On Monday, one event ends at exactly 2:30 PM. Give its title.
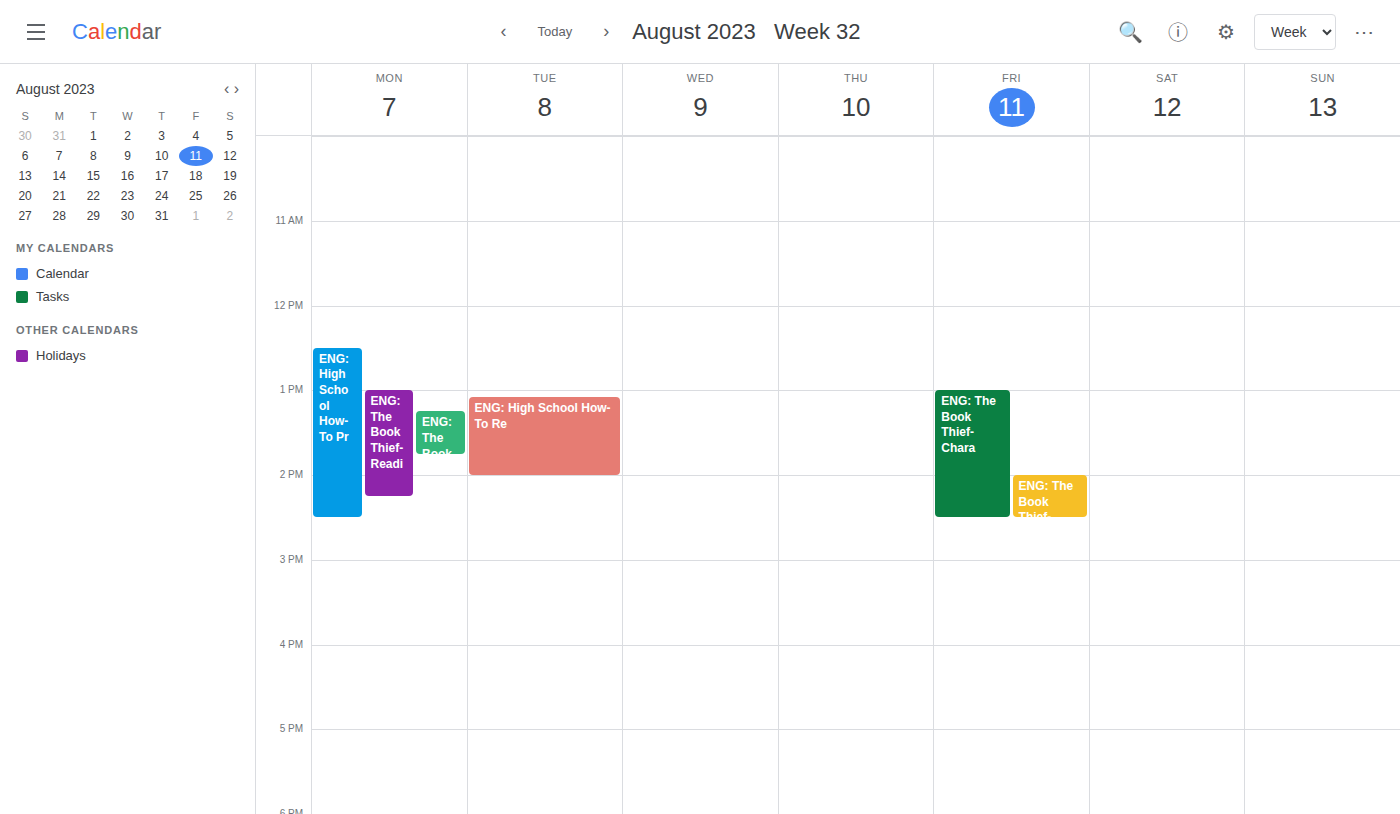
"ENG: High School How-To Pr"